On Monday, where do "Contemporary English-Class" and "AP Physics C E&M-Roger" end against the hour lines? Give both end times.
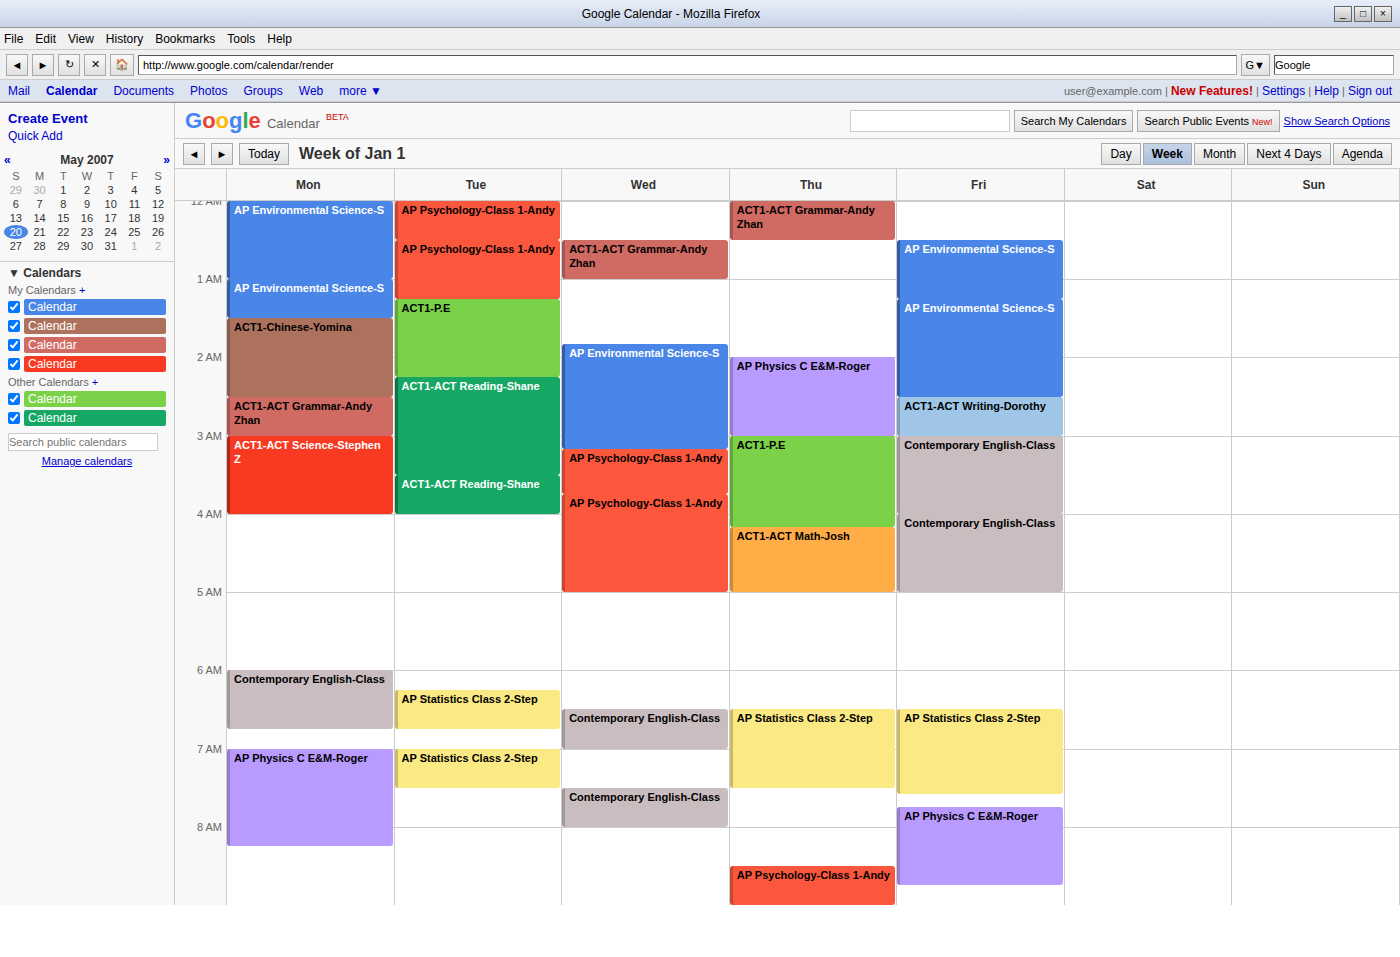
"Contemporary English-Class": 6:45 AM, neither: three quarters of the way from the 6 AM line to the 7 AM line. "AP Physics C E&M-Roger": 8:15 AM, neither: a quarter of the way from the 8 AM line to the 9 AM line.